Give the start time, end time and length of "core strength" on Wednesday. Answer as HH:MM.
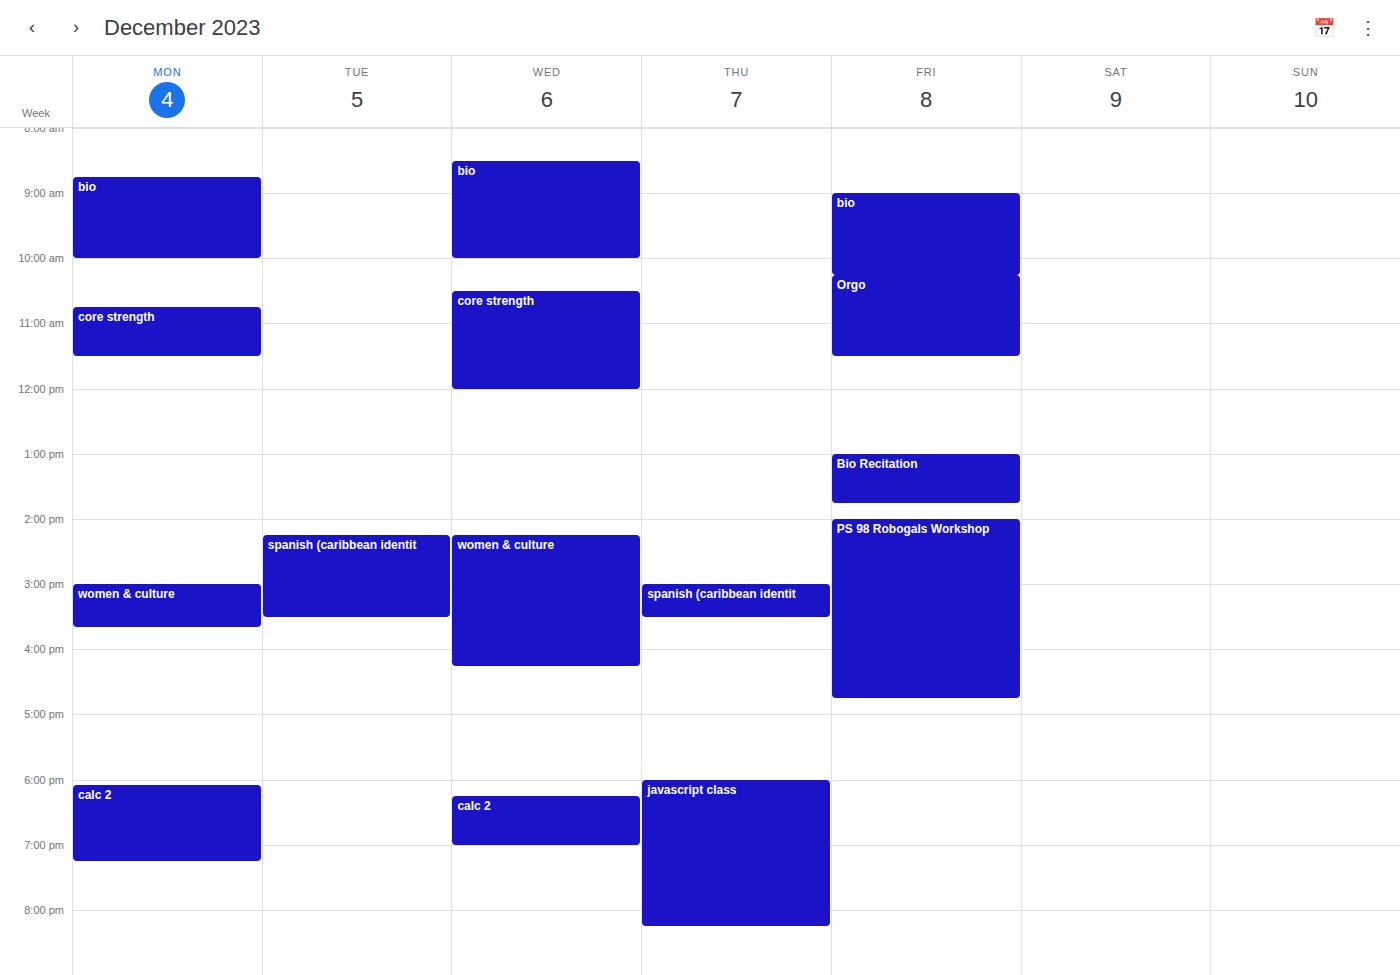
10:30 to 12:00, 1 hour 30 minutes